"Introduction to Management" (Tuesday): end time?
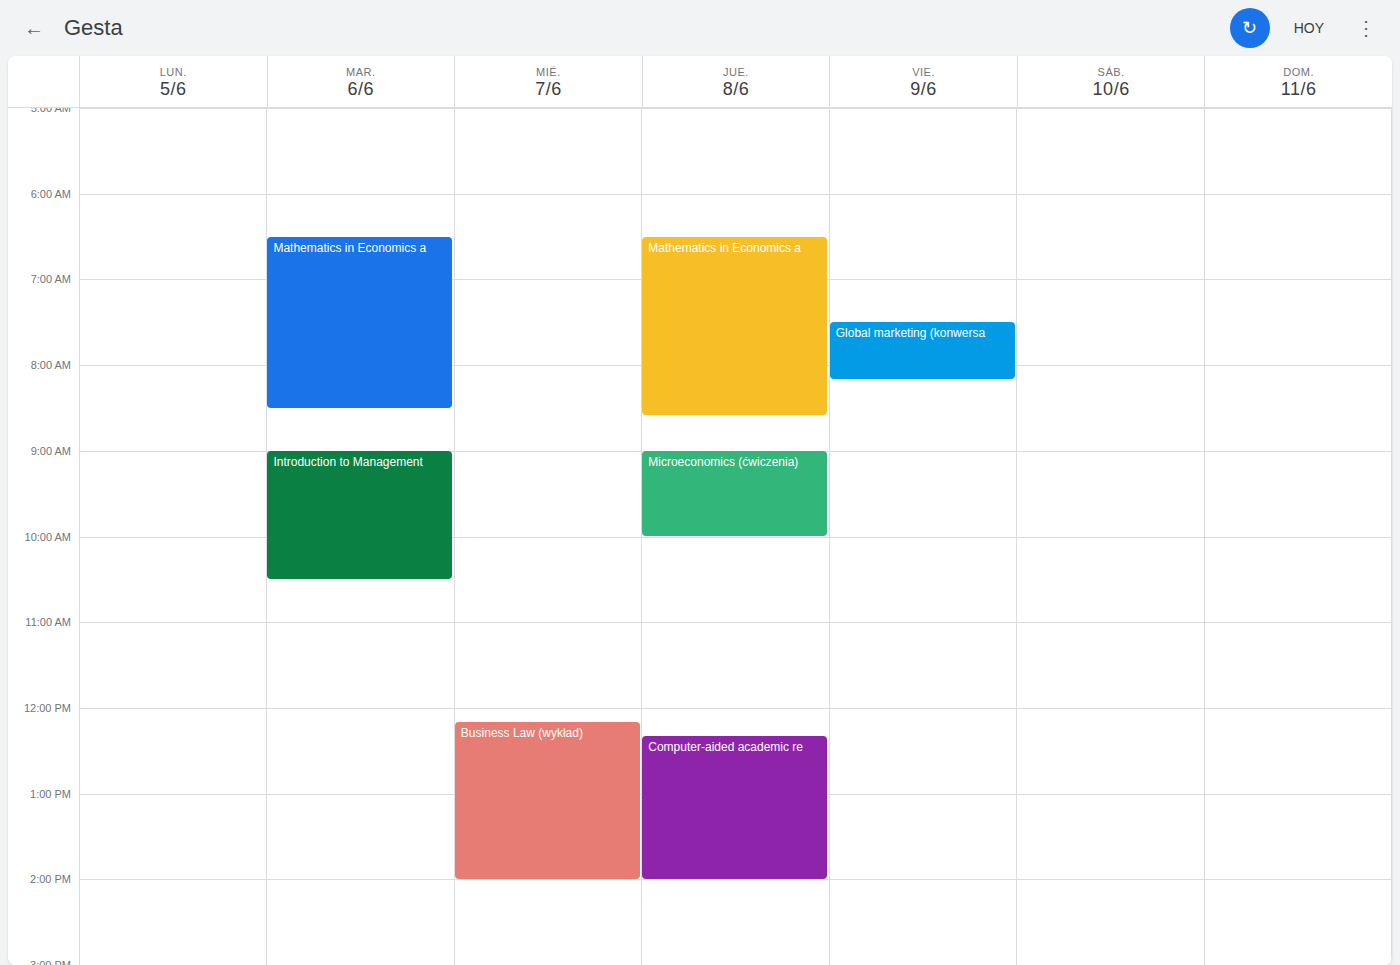
10:30 AM